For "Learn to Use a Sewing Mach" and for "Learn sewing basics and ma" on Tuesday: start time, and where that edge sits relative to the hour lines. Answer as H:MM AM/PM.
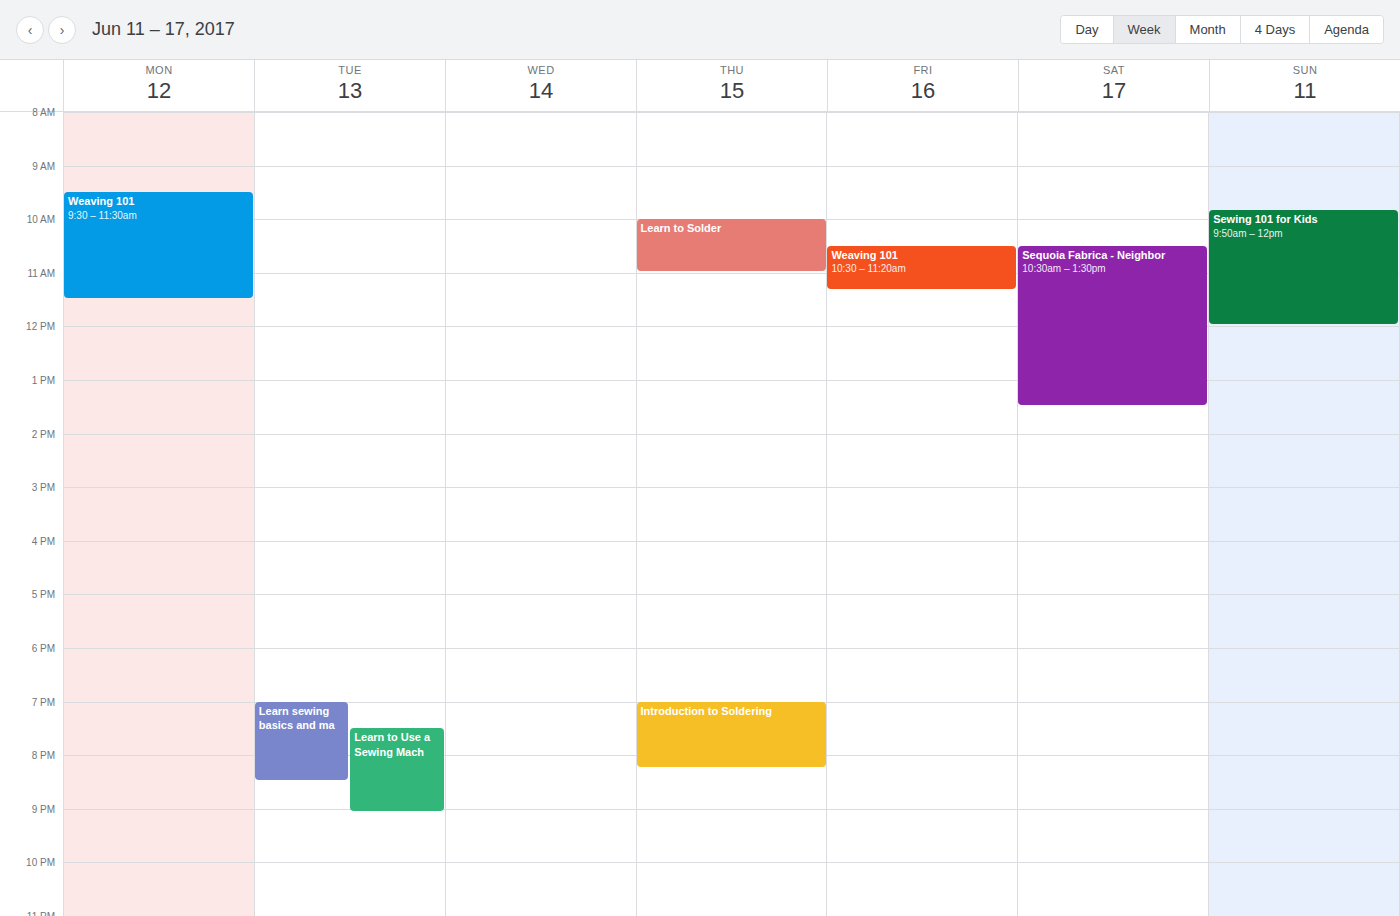
"Learn to Use a Sewing Mach": 7:30 PM, halfway between the 7 PM and 8 PM lines. "Learn sewing basics and ma": 7:00 PM, exactly on the 7 PM line.